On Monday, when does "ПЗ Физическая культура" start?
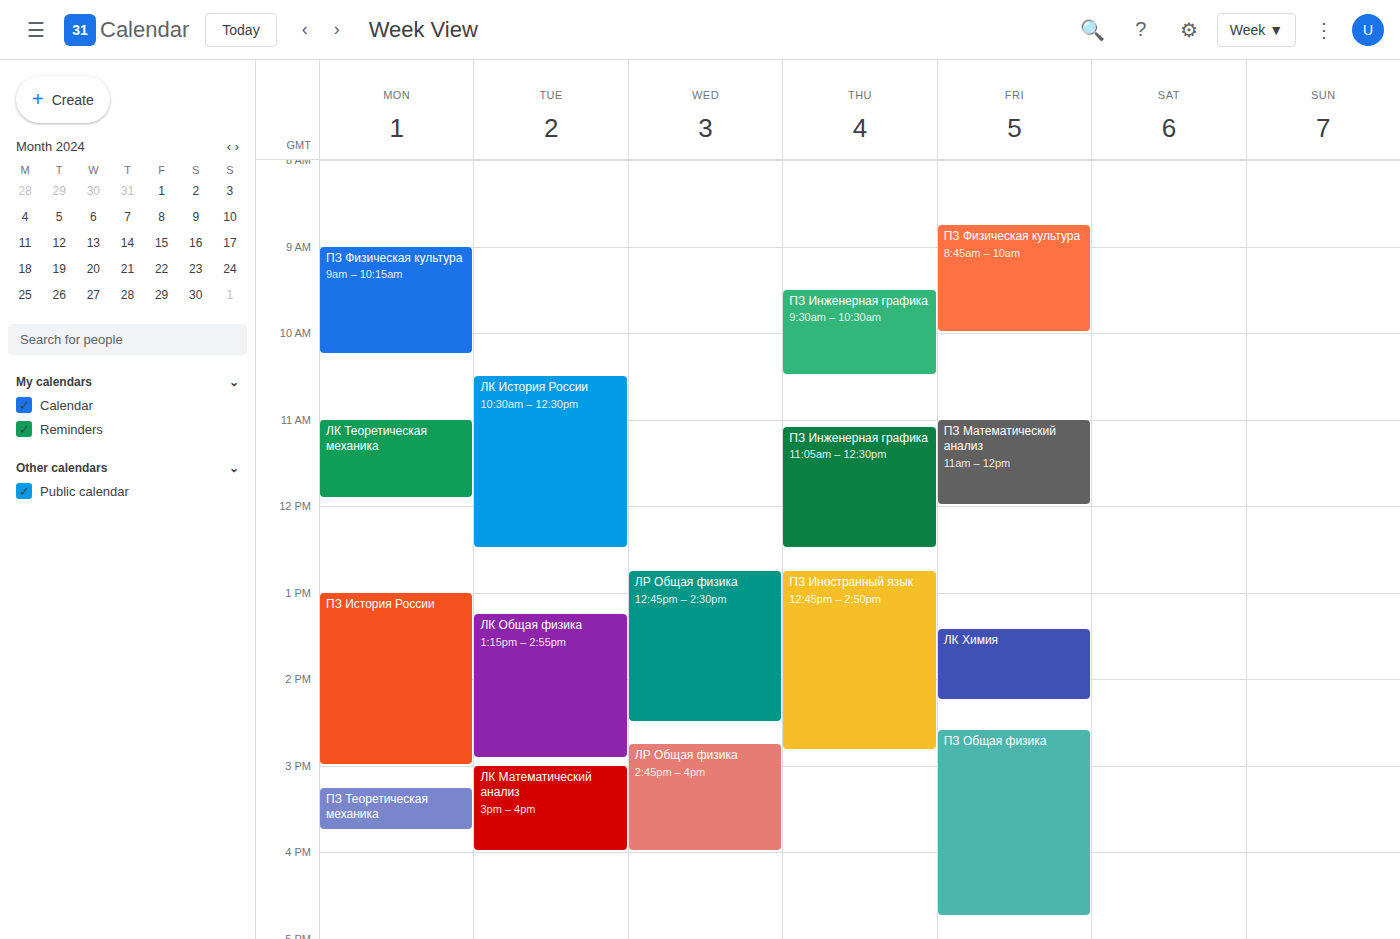
9:00 AM